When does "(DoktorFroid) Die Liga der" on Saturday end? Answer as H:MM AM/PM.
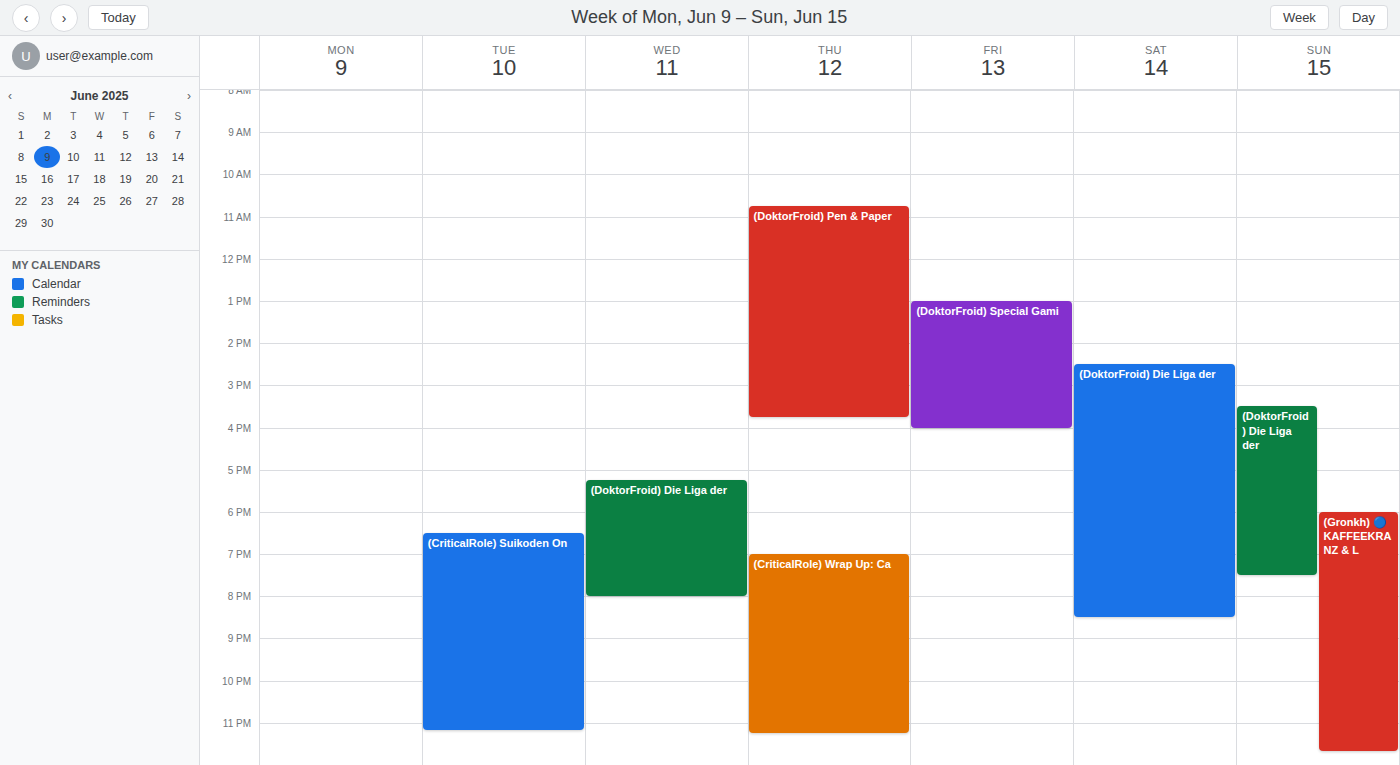
8:30 PM